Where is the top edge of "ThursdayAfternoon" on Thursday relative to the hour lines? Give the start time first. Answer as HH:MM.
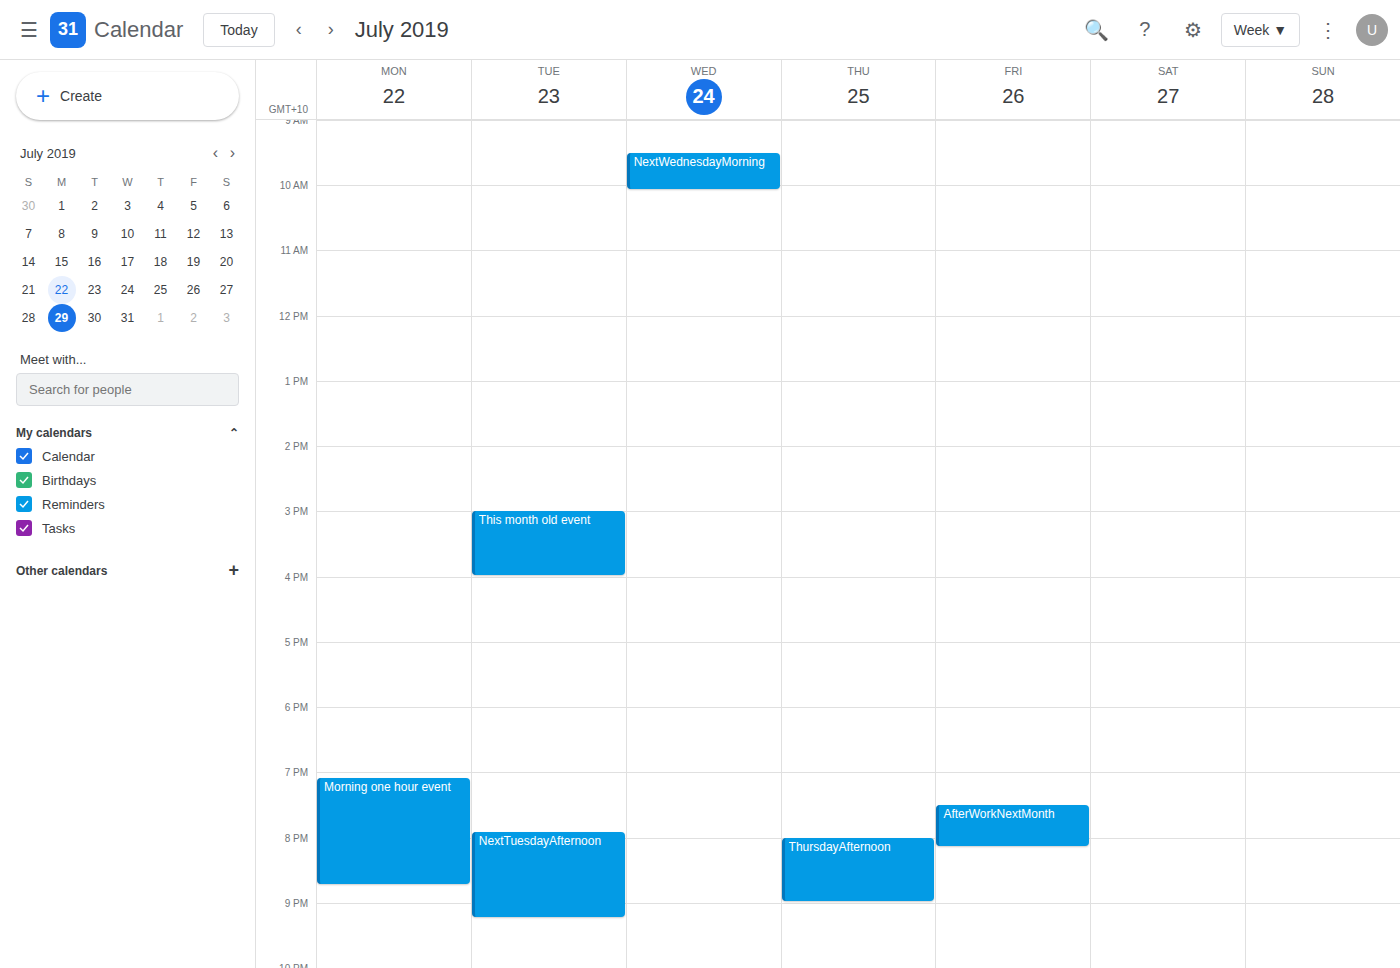
20:00 -- exactly on the 20:00 line.